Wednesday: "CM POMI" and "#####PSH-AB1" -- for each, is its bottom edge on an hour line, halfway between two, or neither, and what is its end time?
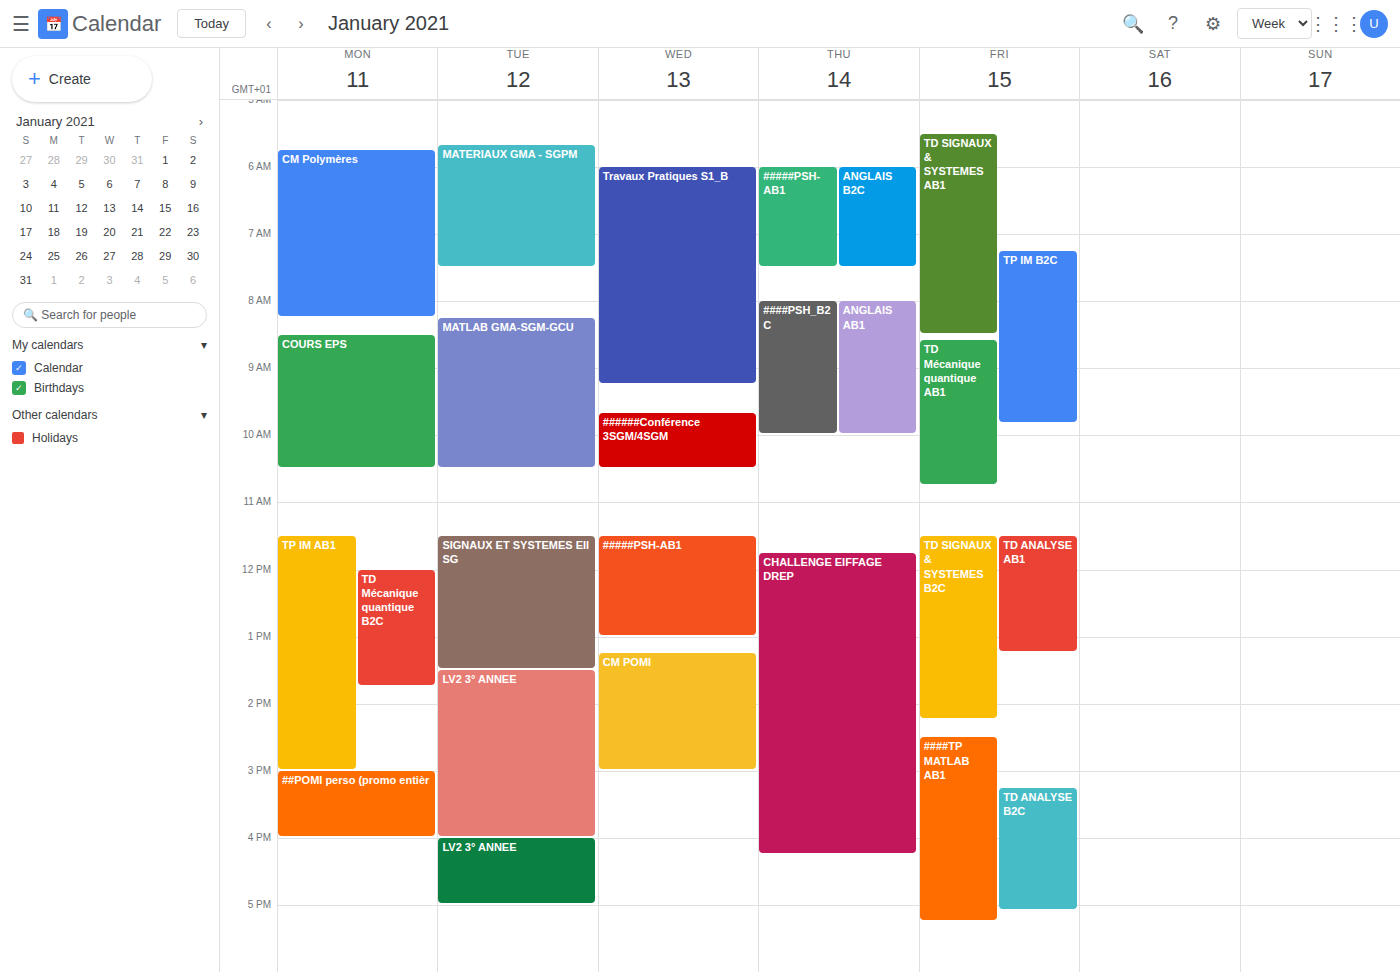
"CM POMI": 3:00 PM, exactly on the 3 PM line. "#####PSH-AB1": 1:00 PM, exactly on the 1 PM line.